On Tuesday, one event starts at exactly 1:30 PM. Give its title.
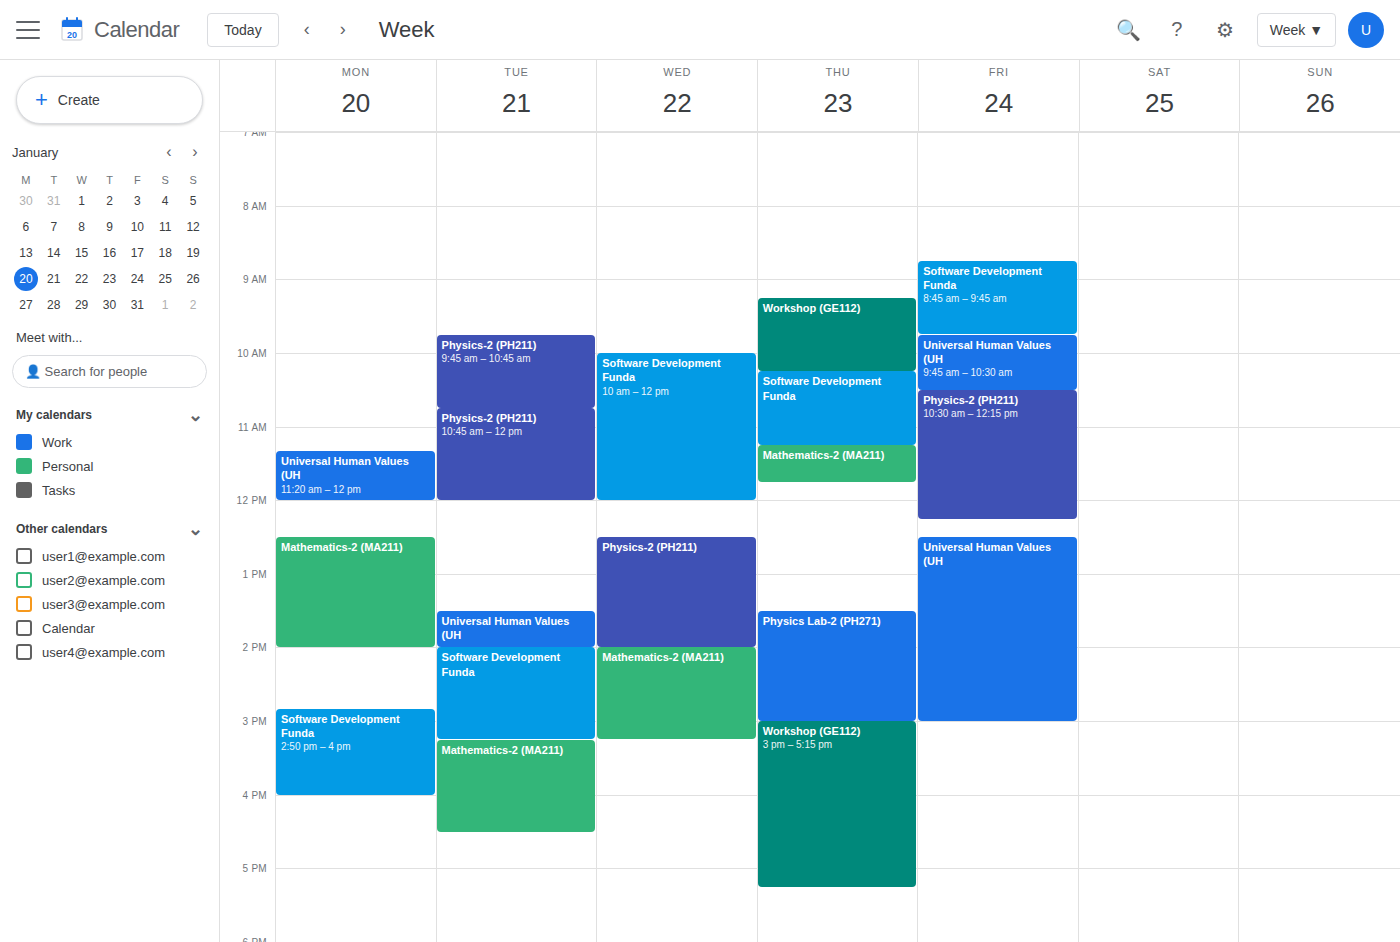
"Universal Human Values (UH"